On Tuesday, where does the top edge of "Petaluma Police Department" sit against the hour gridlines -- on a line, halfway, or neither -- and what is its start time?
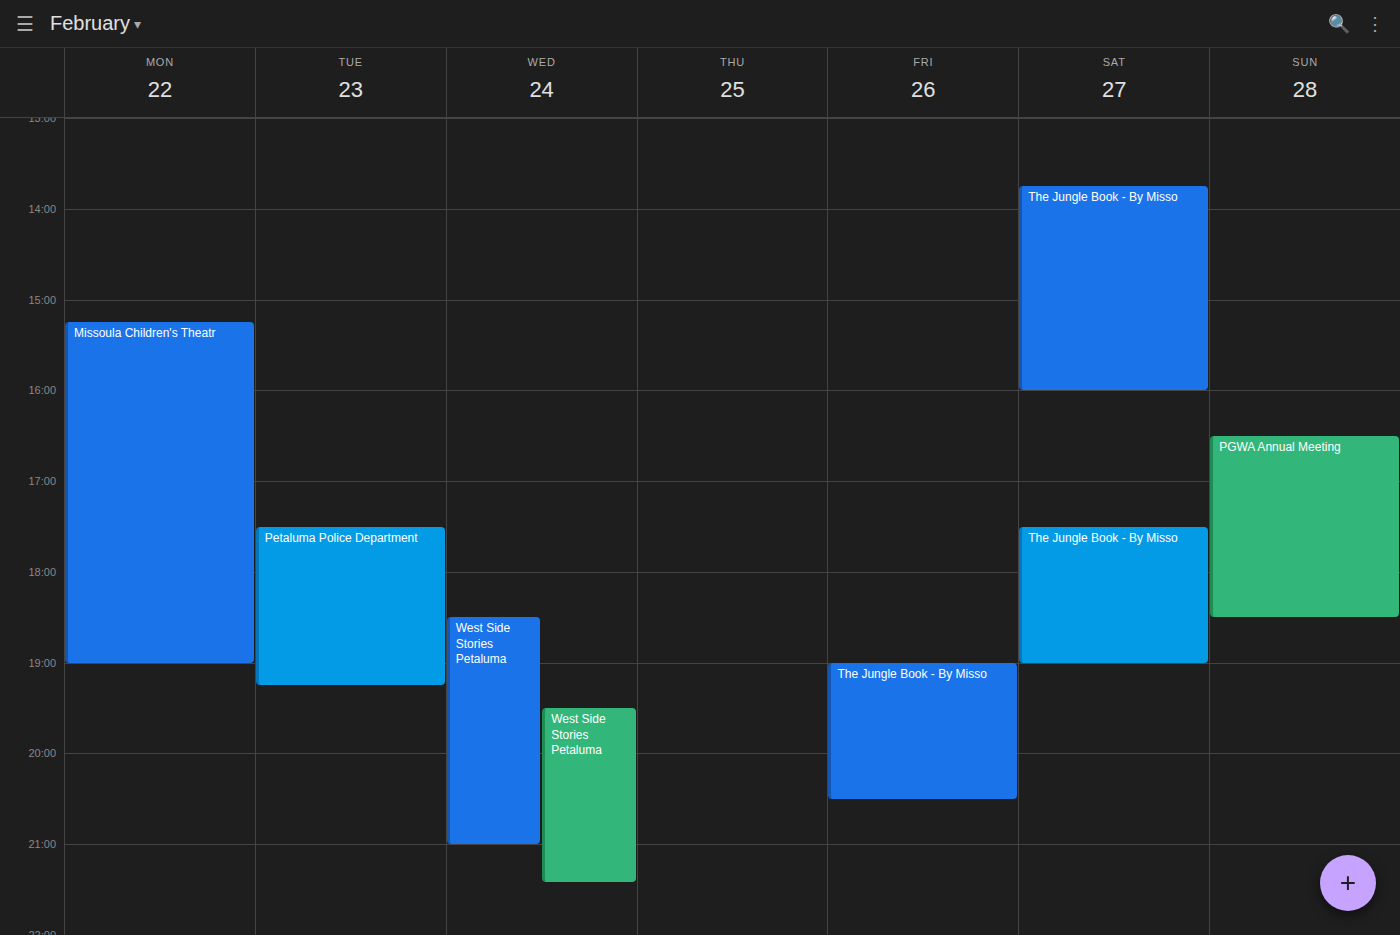
5:30 PM -- halfway between the 5 PM and 6 PM lines.